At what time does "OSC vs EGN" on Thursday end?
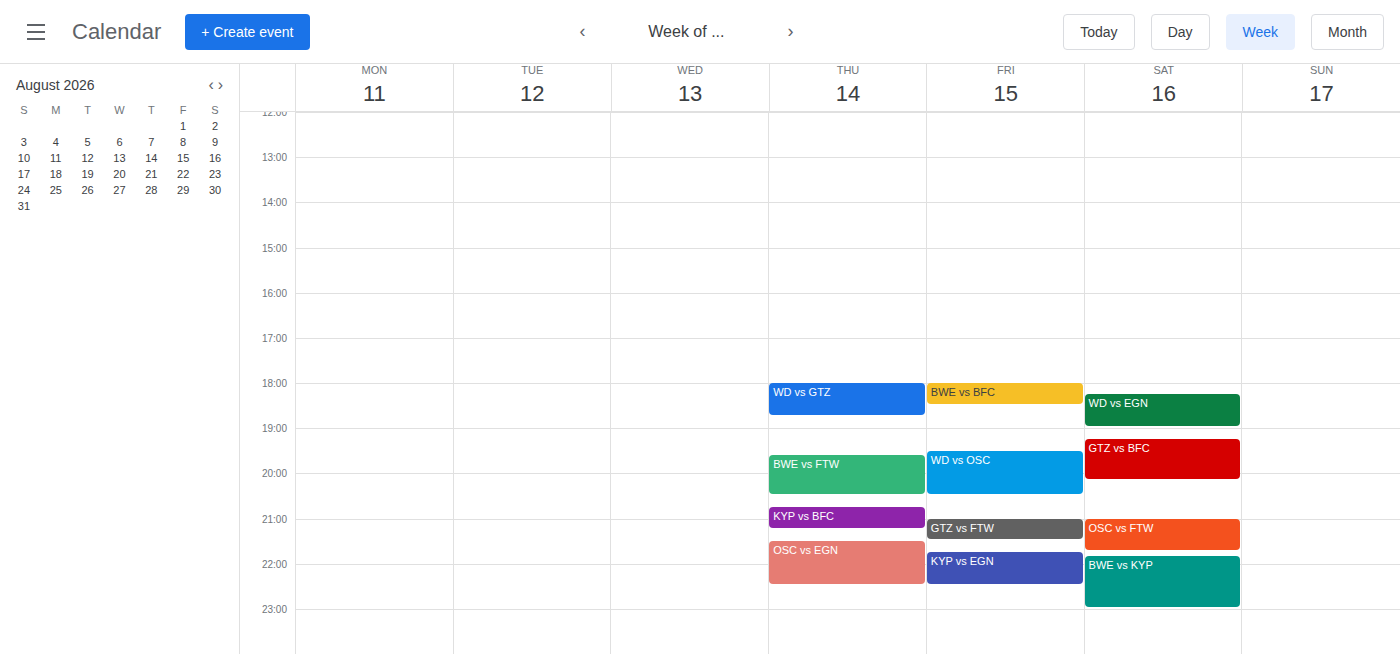
22:30